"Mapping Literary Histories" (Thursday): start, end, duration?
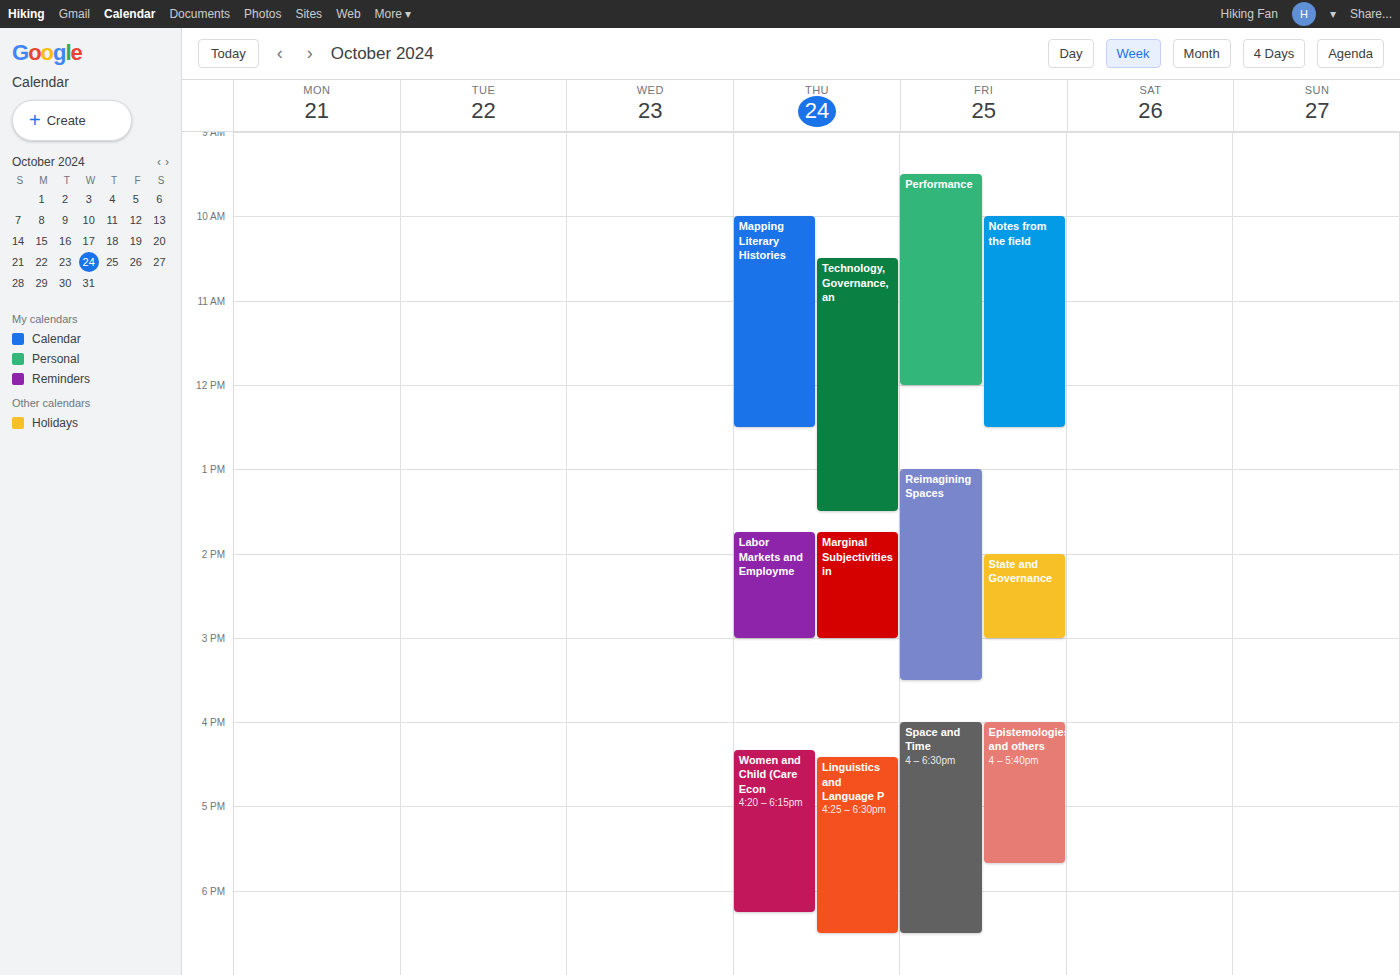
10:00 AM to 12:30 PM, 2 hours 30 minutes